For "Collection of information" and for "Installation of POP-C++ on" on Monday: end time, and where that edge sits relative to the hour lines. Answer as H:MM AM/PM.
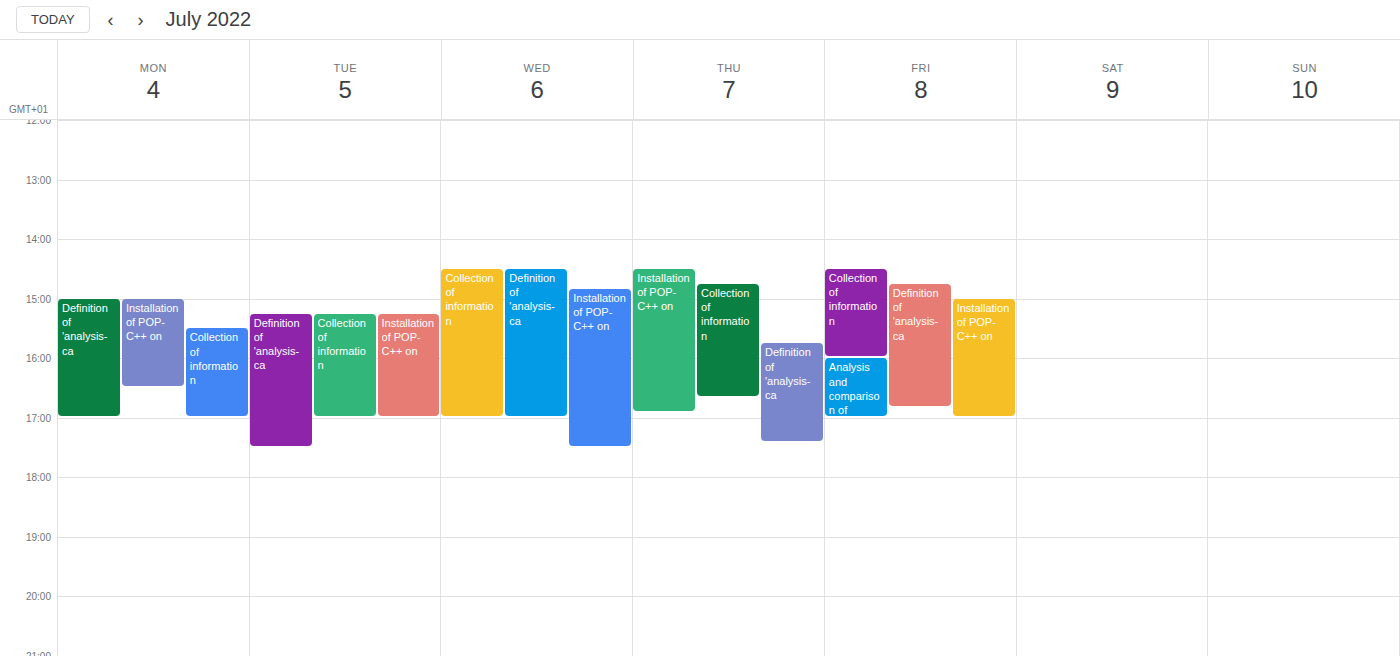
"Collection of information": 5:00 PM, exactly on the 5 PM line. "Installation of POP-C++ on": 4:30 PM, halfway between the 4 PM and 5 PM lines.